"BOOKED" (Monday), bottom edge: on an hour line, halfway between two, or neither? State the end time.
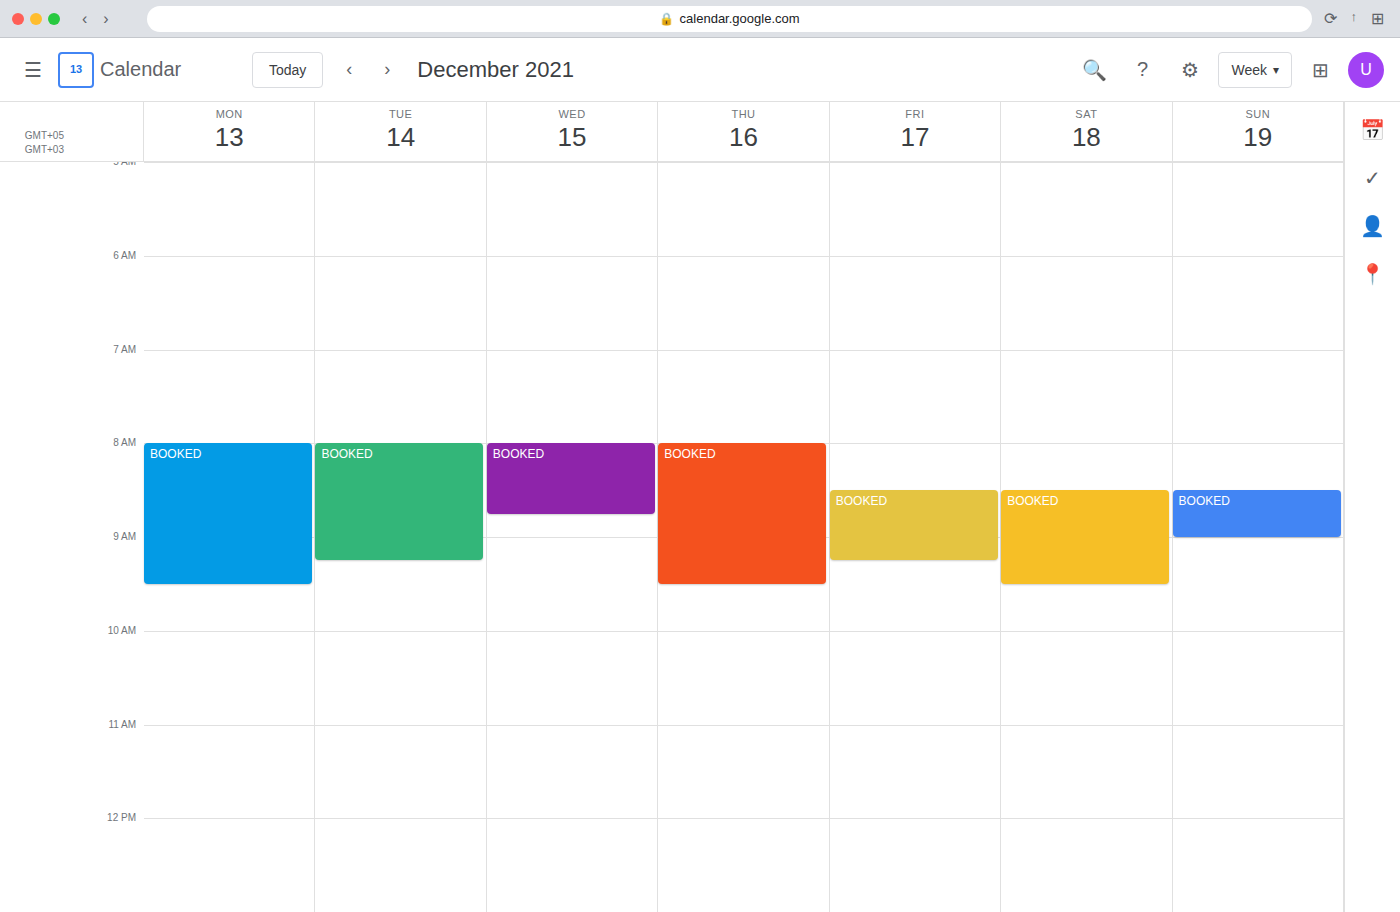
09:30 -- halfway between the 09:00 and 10:00 lines.